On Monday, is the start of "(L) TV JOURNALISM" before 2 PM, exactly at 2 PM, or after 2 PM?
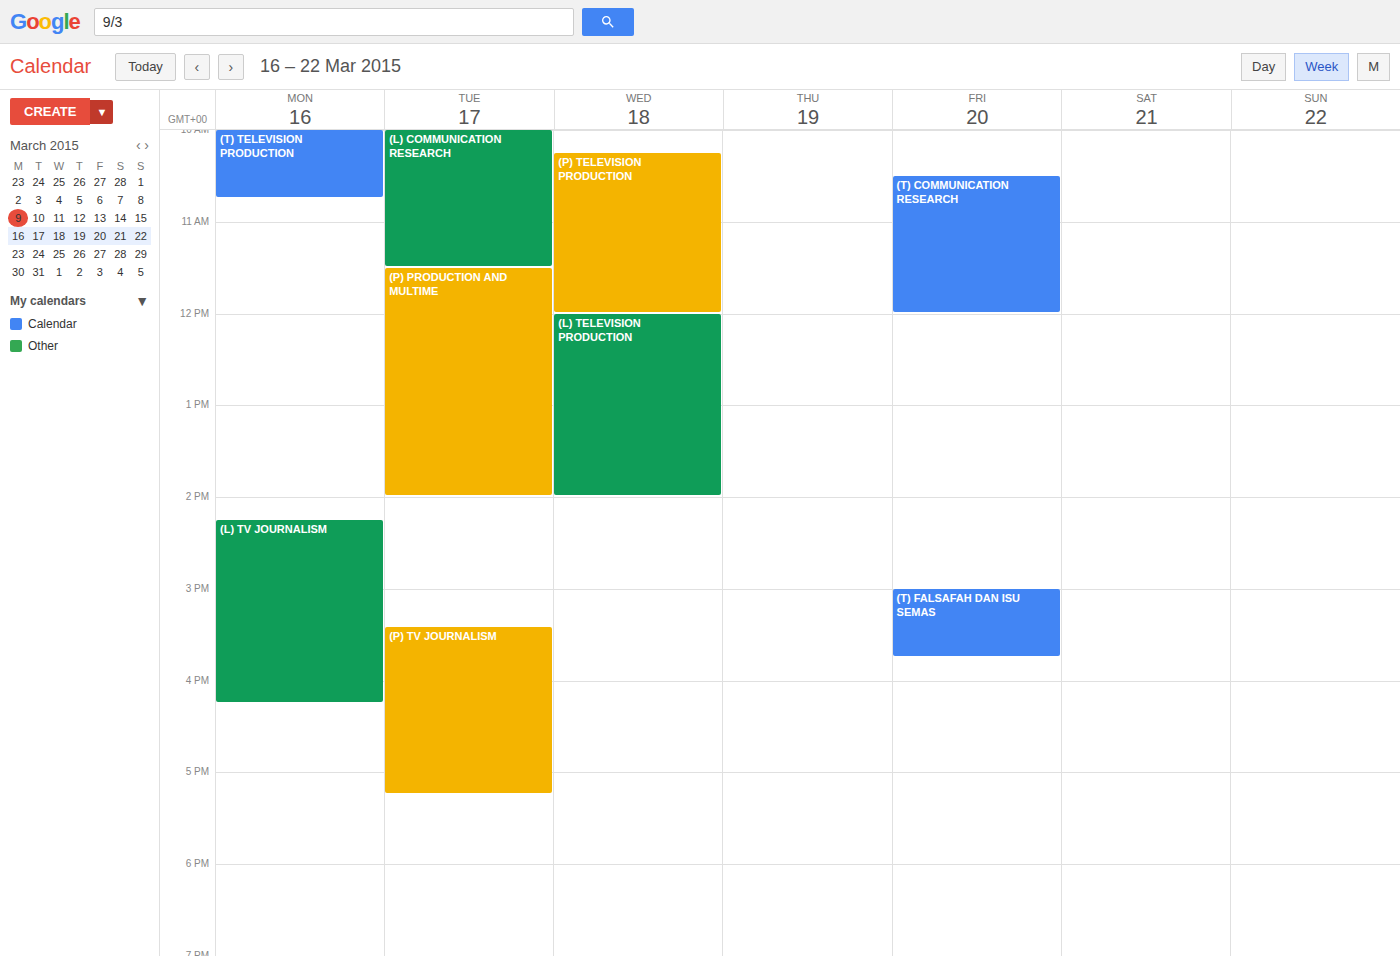
2:15 PM -- after 2 PM, 15 minutes below the 2 PM line.